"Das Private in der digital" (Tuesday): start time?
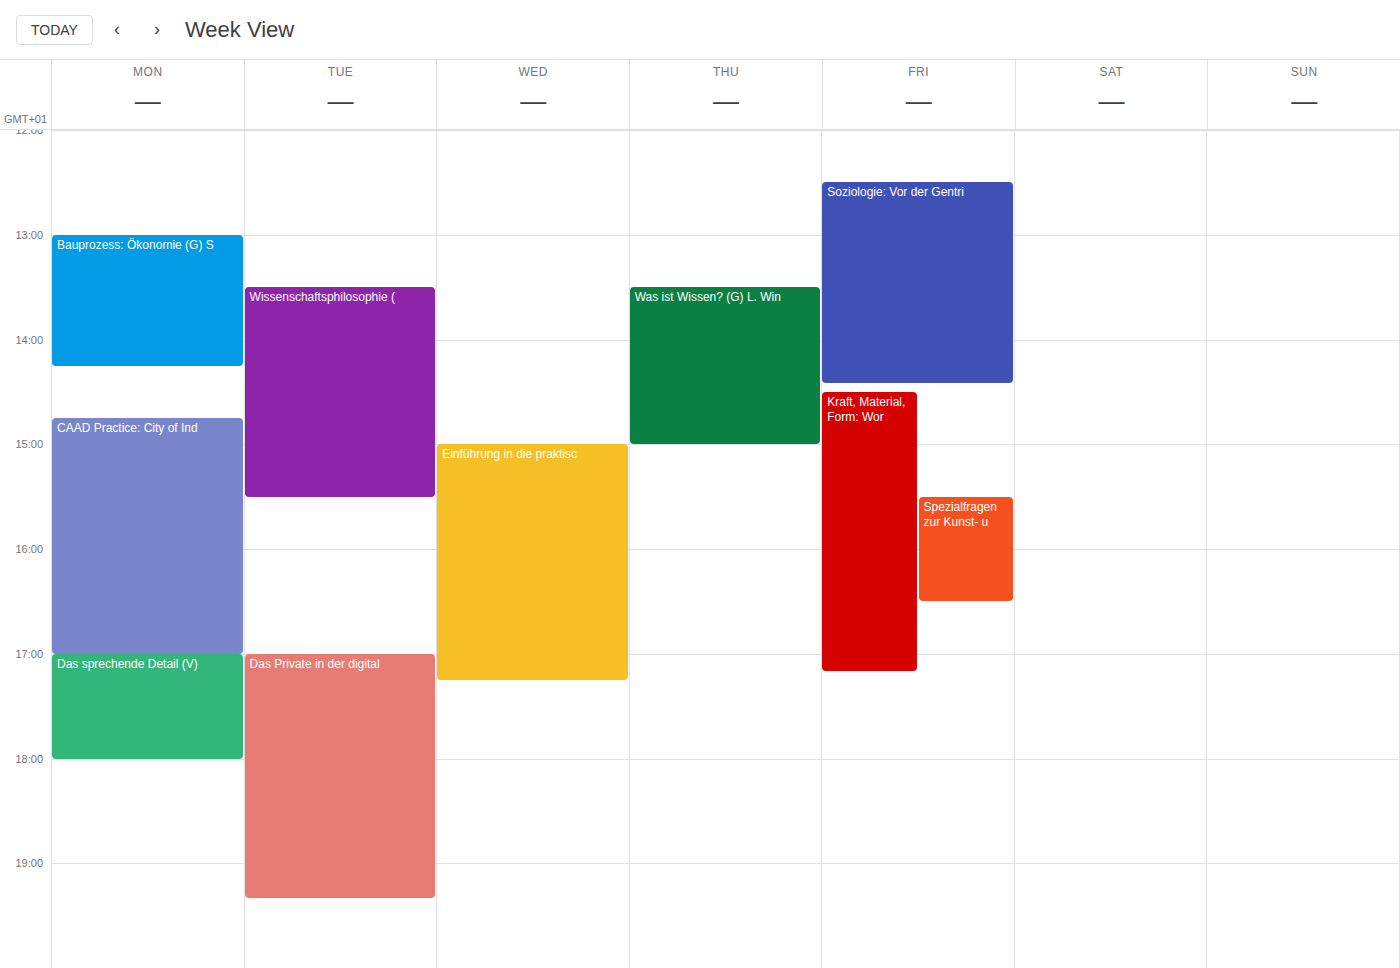
5:00 PM